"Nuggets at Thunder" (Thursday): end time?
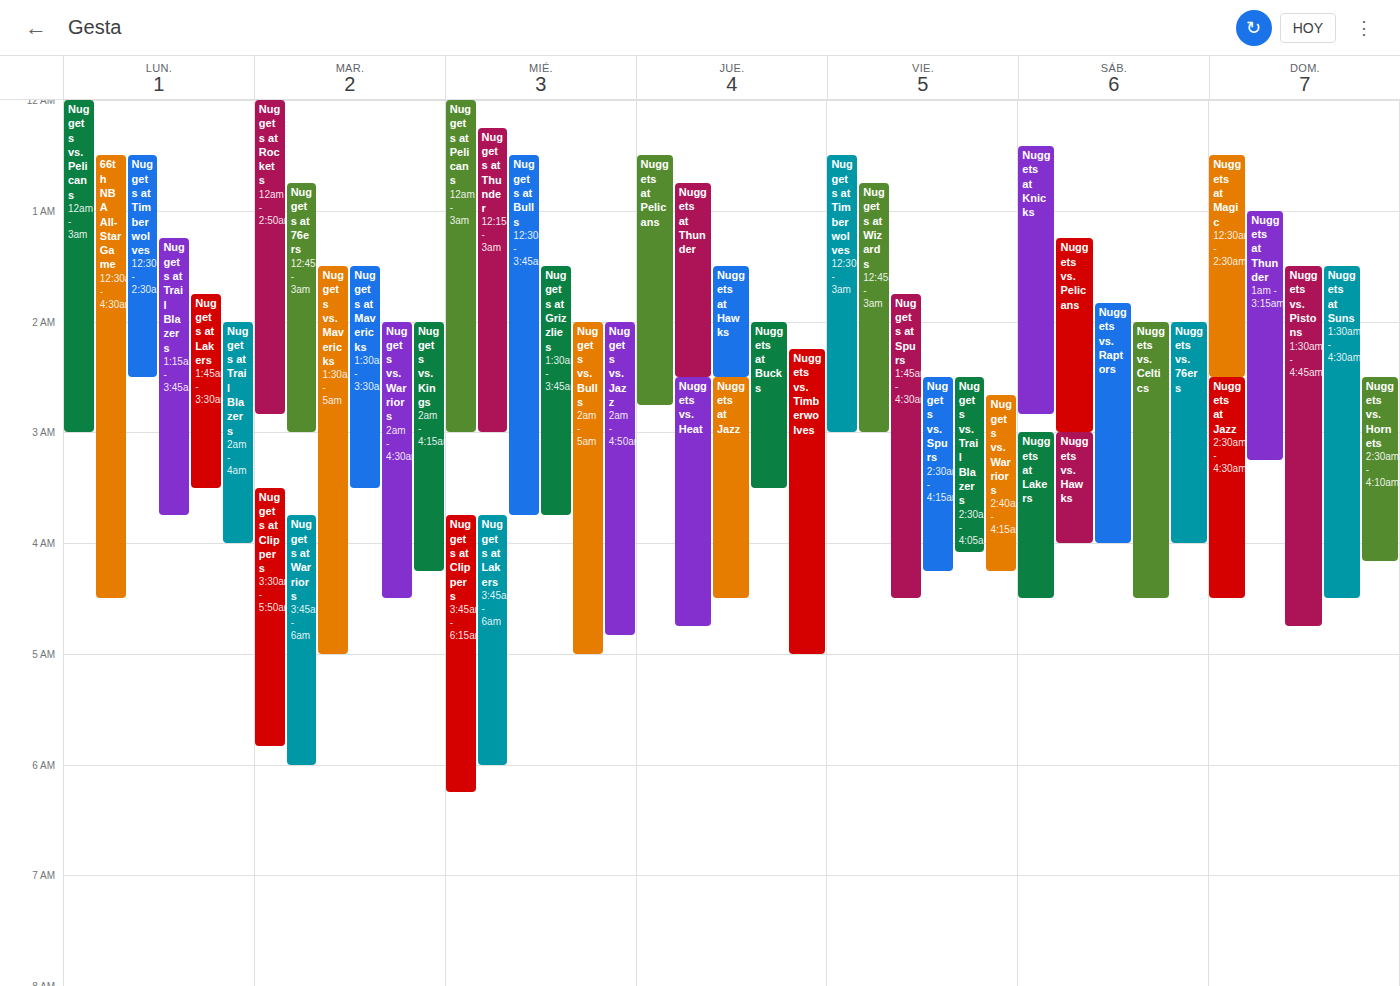
2:30 AM